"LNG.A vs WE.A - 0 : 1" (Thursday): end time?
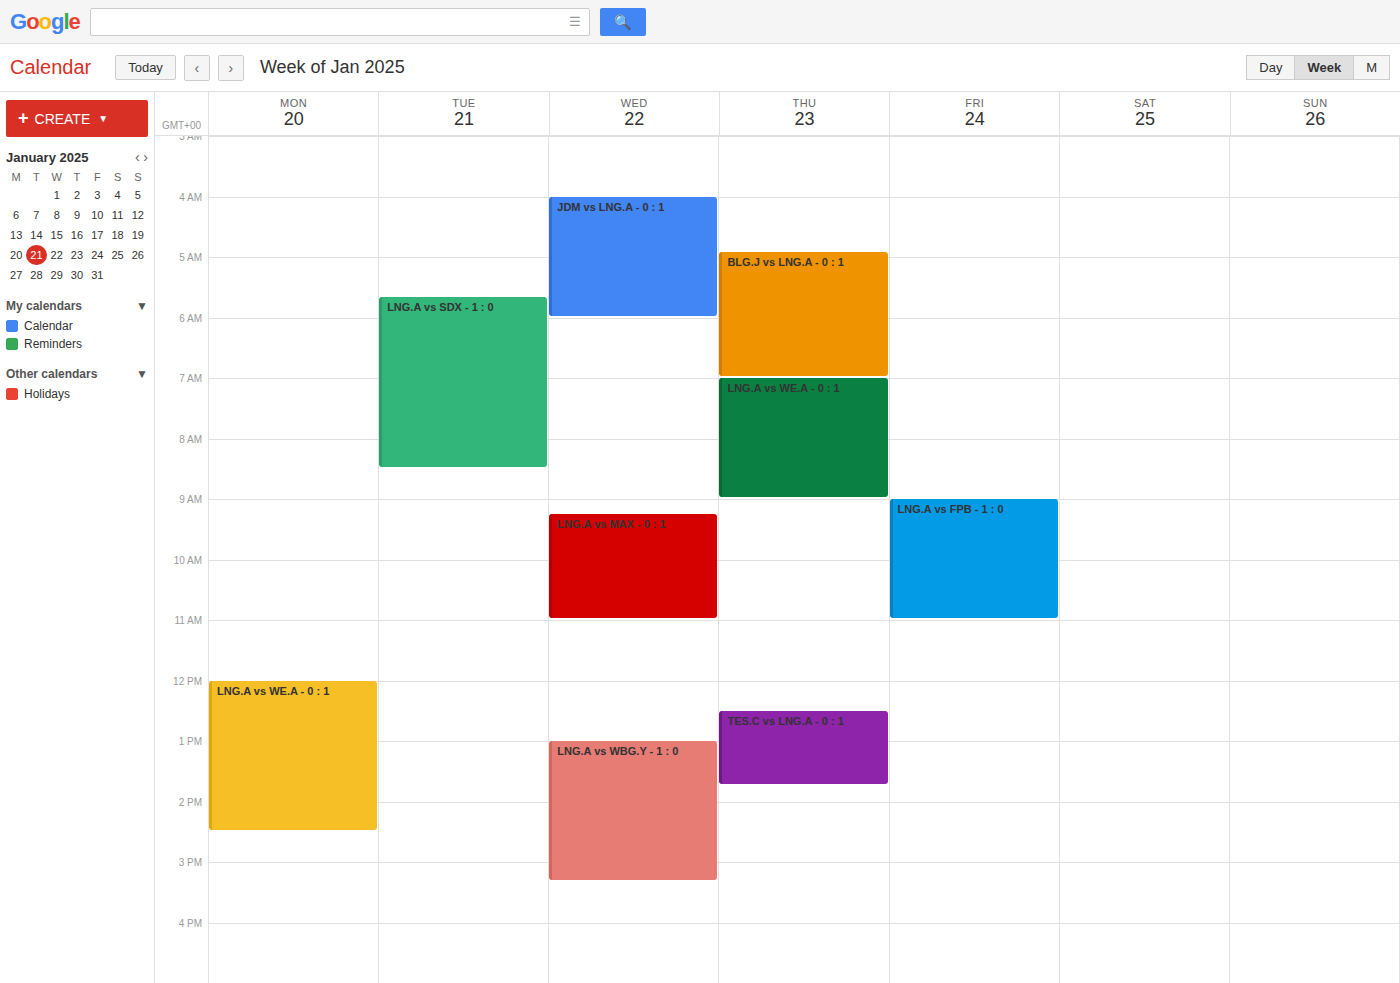
9:00 AM